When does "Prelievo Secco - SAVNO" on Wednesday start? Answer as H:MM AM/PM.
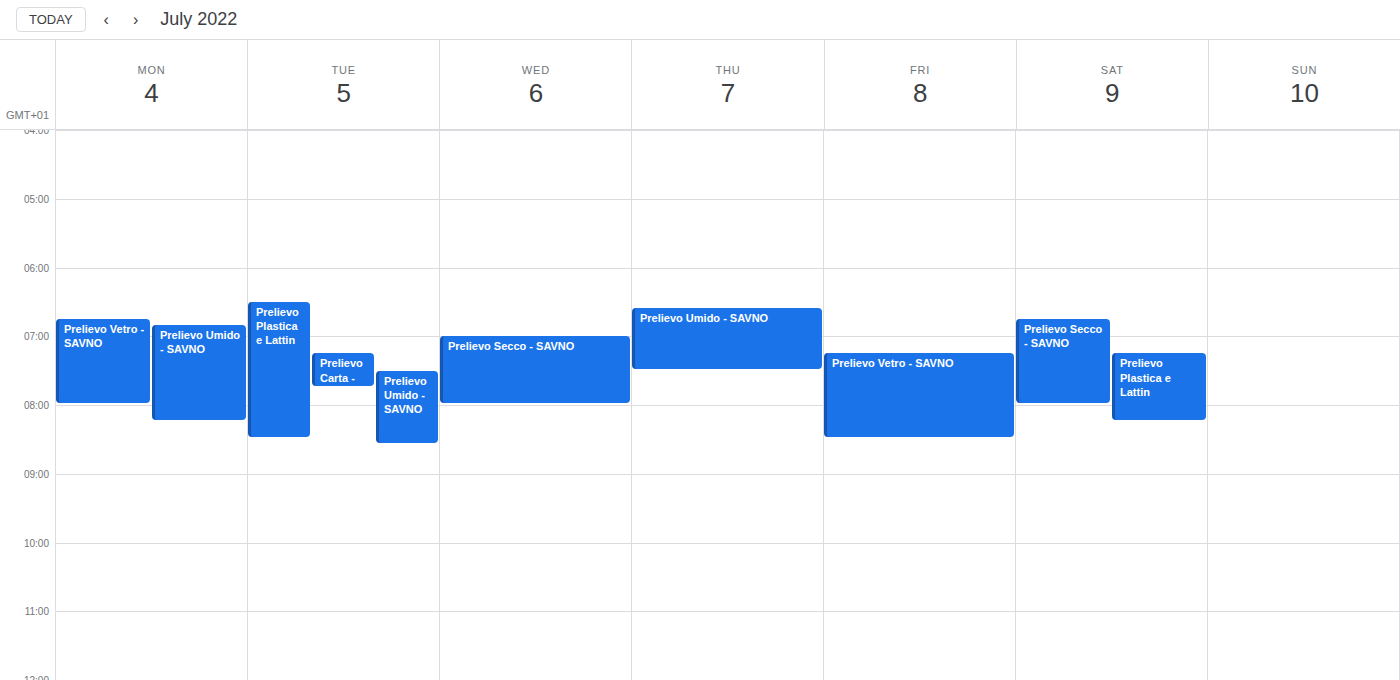
7:00 AM